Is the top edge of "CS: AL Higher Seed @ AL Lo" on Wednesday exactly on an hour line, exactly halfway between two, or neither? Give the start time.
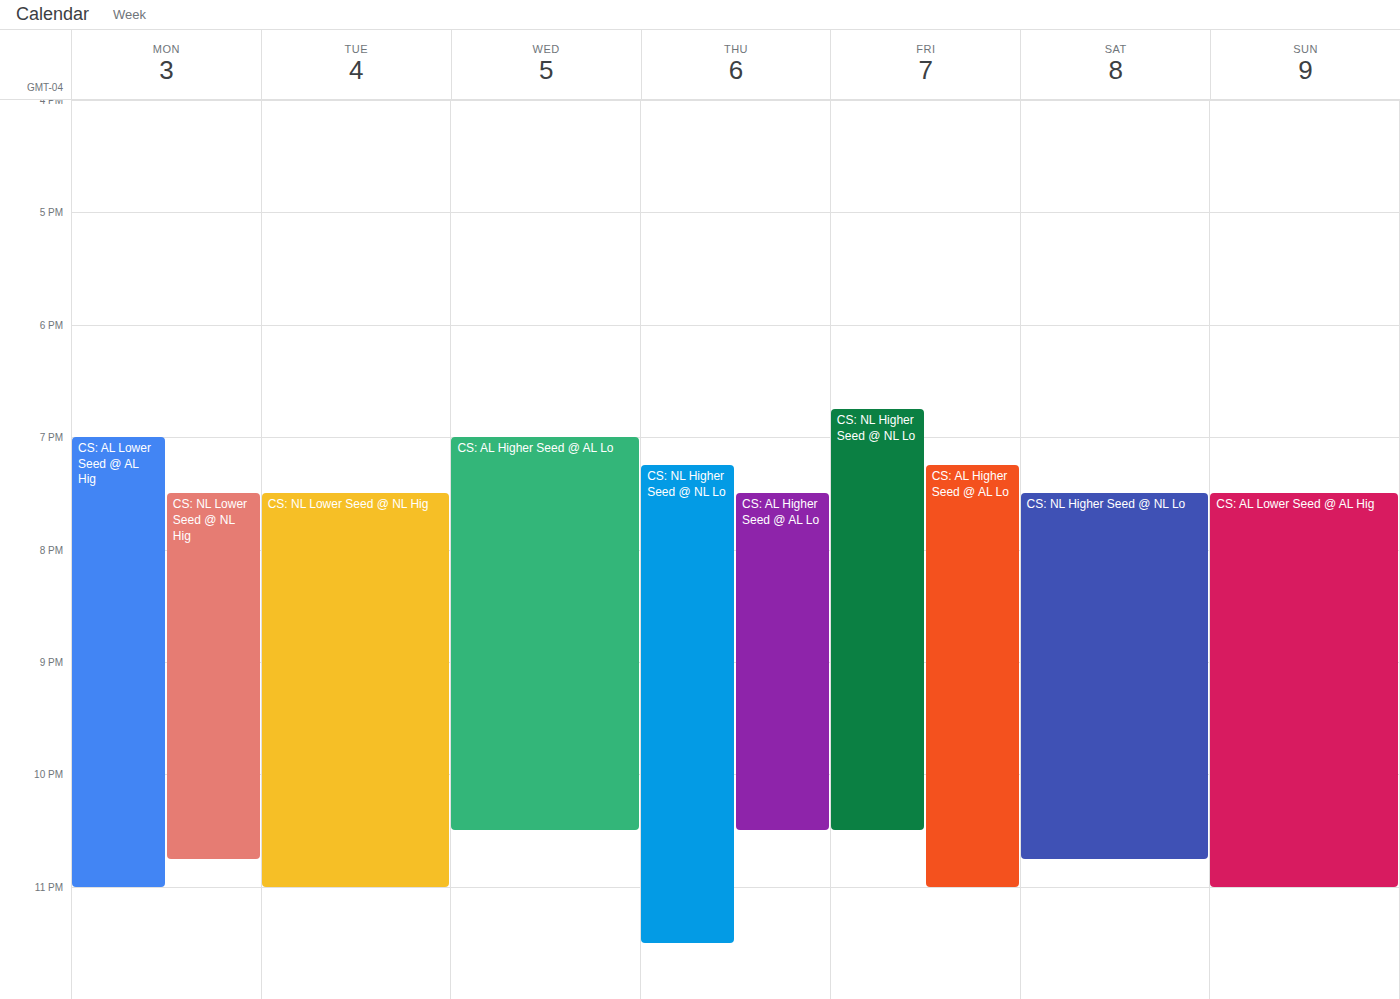
7:00 PM -- exactly on the 7 PM line.